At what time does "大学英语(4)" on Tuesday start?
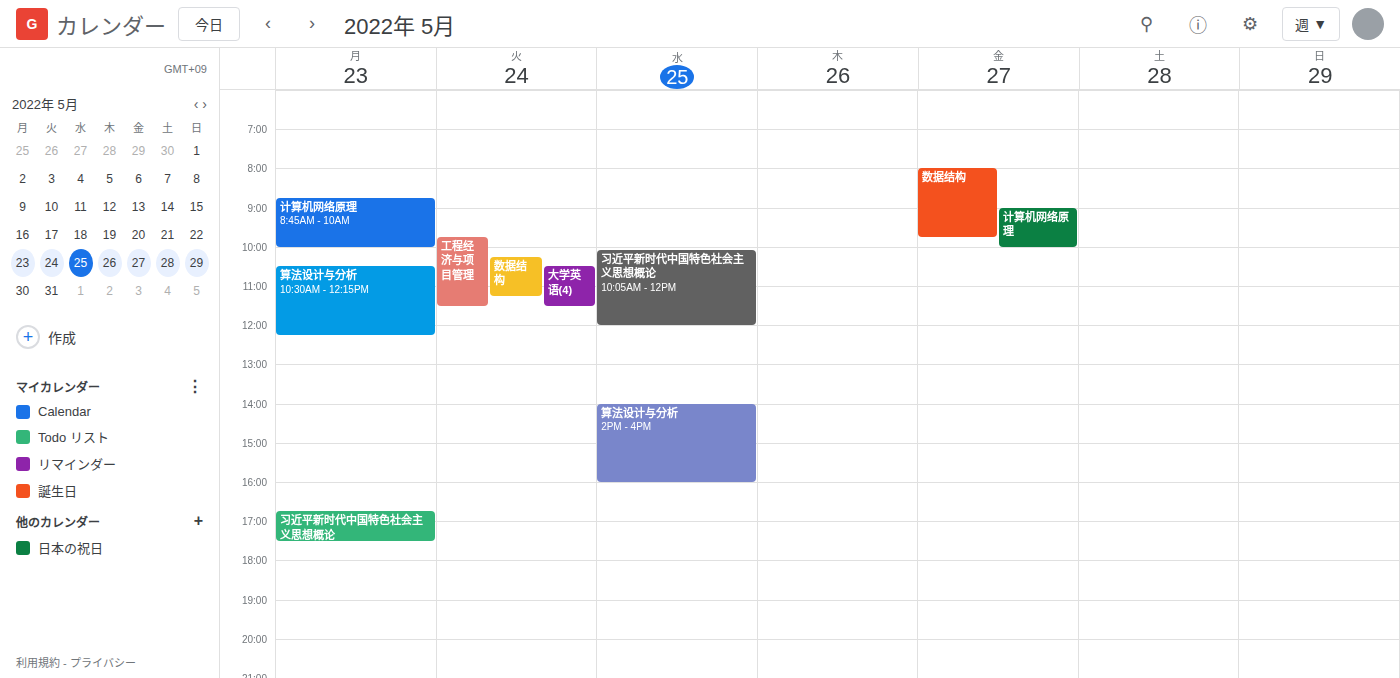
10:30 AM